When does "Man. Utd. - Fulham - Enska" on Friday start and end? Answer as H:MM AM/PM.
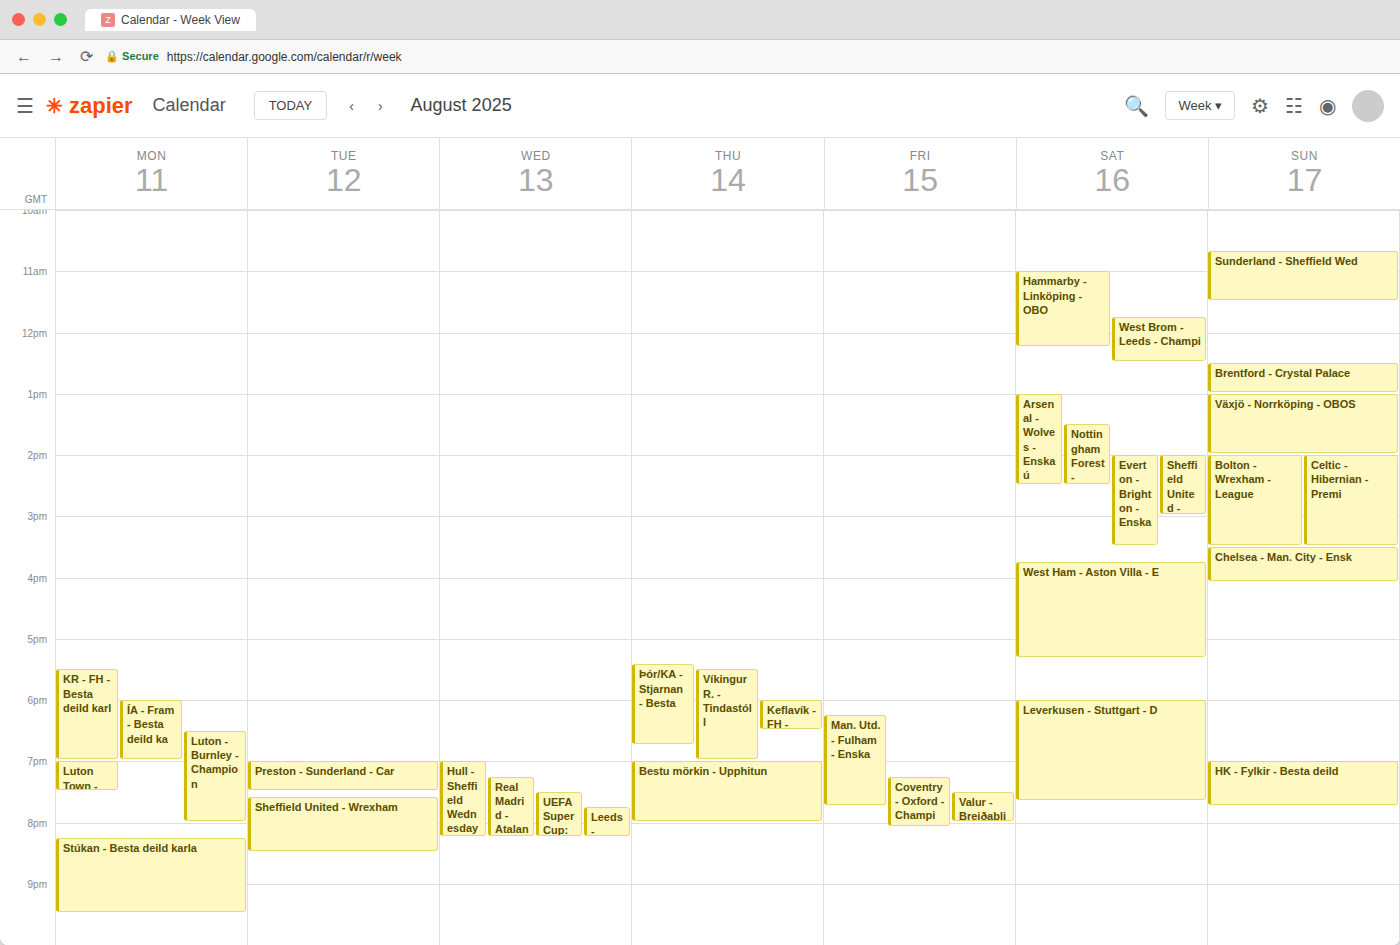
6:15 PM to 7:45 PM